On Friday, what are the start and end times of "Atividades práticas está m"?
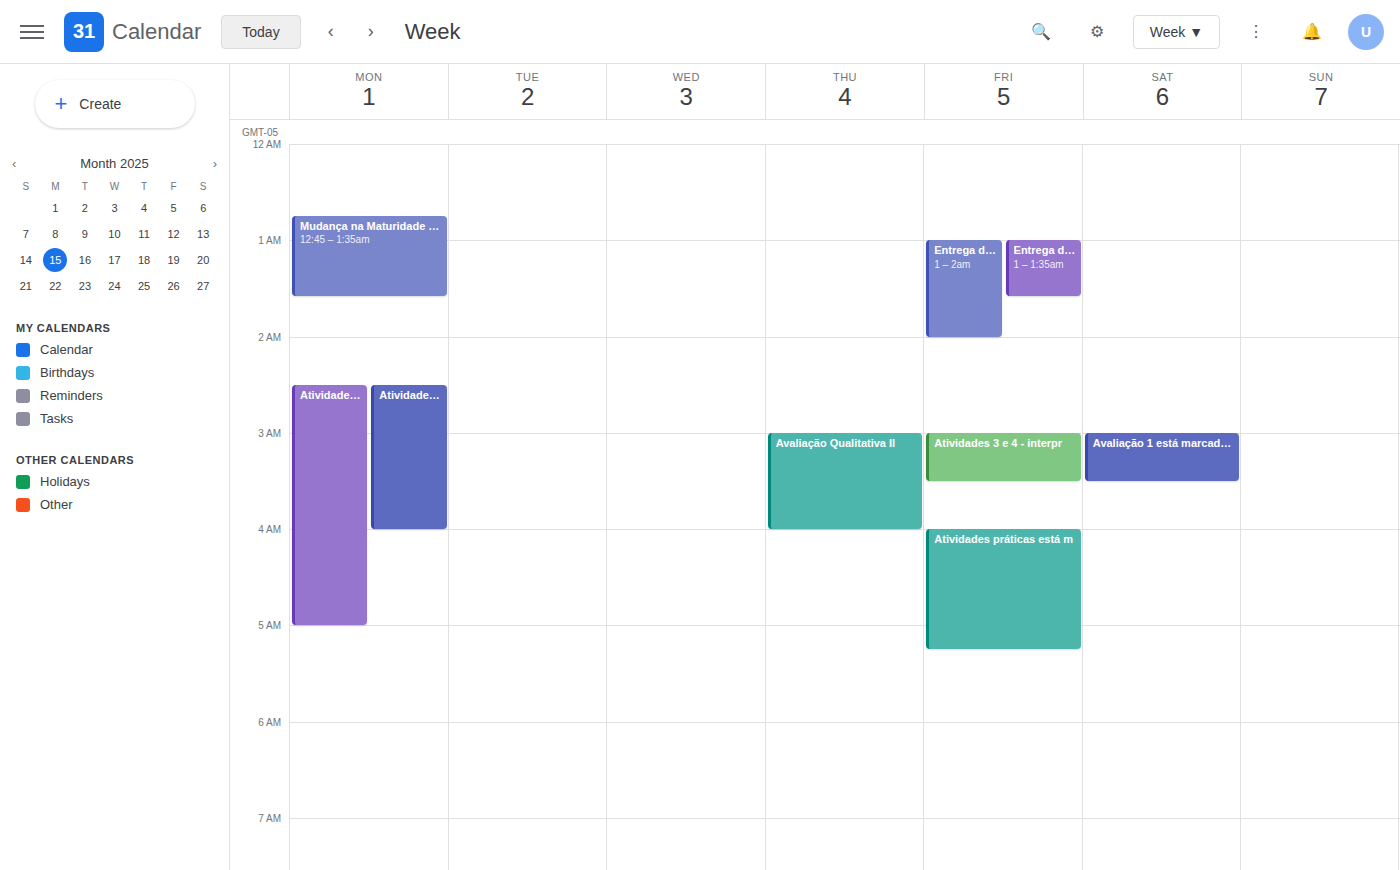
4:00 AM to 5:15 AM